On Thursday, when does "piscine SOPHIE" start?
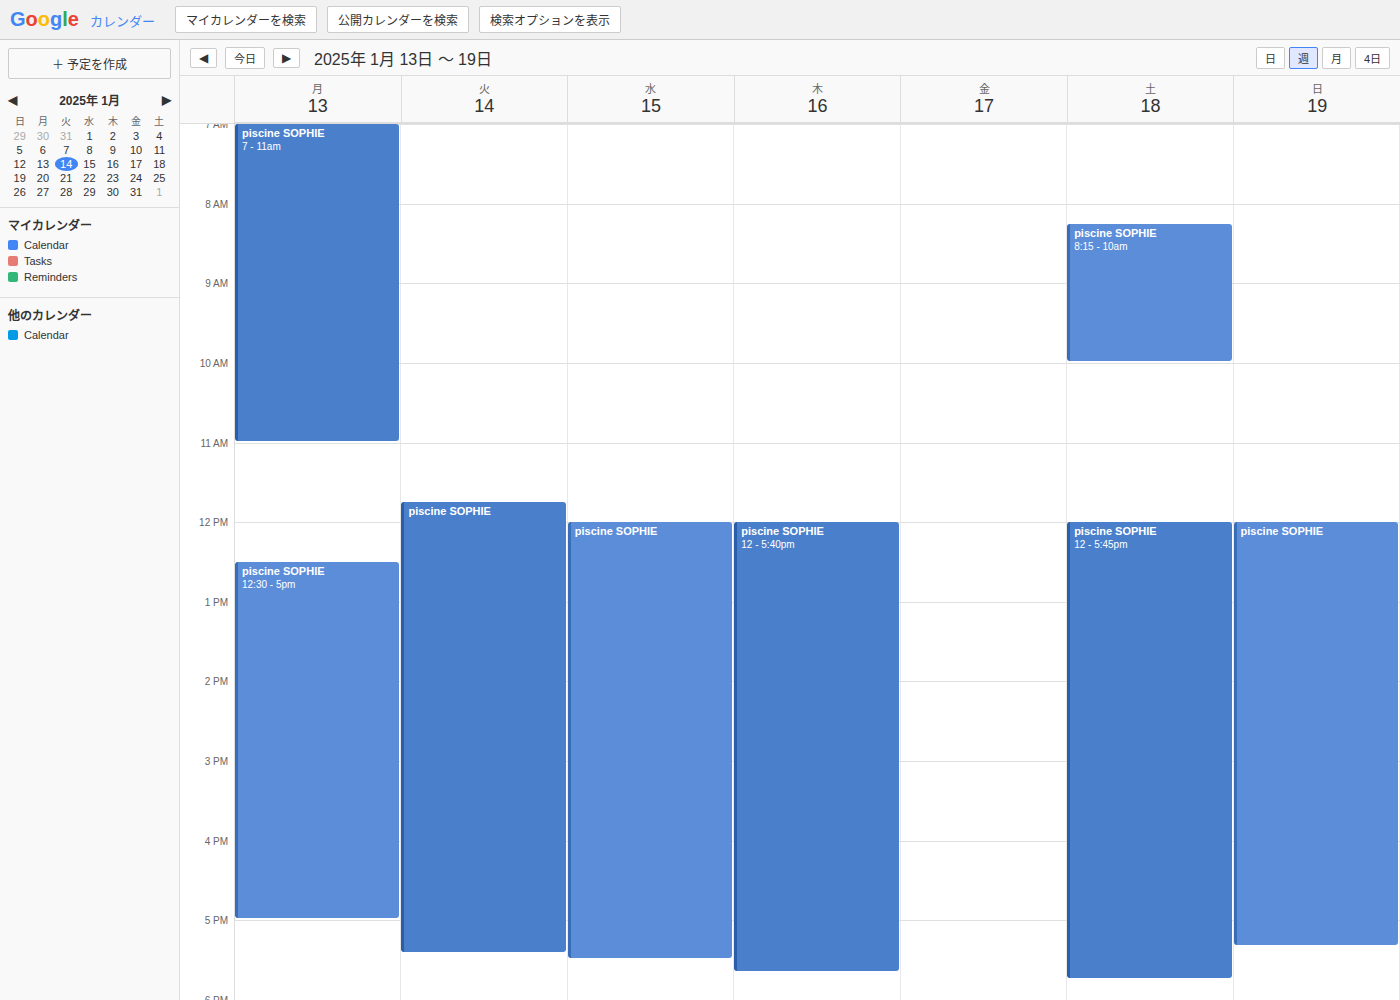
12:00 PM